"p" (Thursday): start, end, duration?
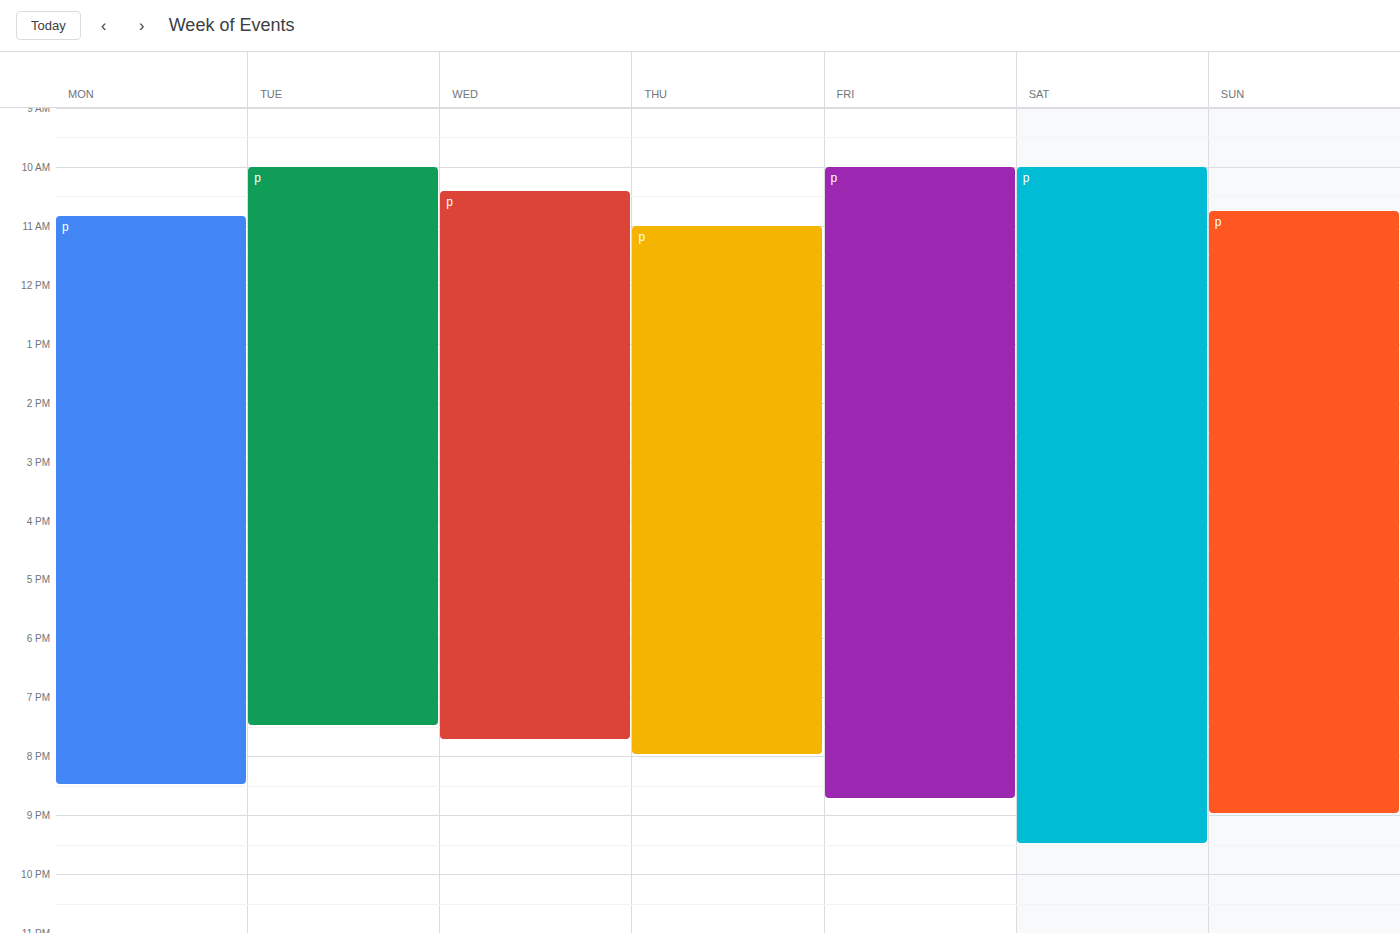
11:00 AM to 8:00 PM, 9 hours